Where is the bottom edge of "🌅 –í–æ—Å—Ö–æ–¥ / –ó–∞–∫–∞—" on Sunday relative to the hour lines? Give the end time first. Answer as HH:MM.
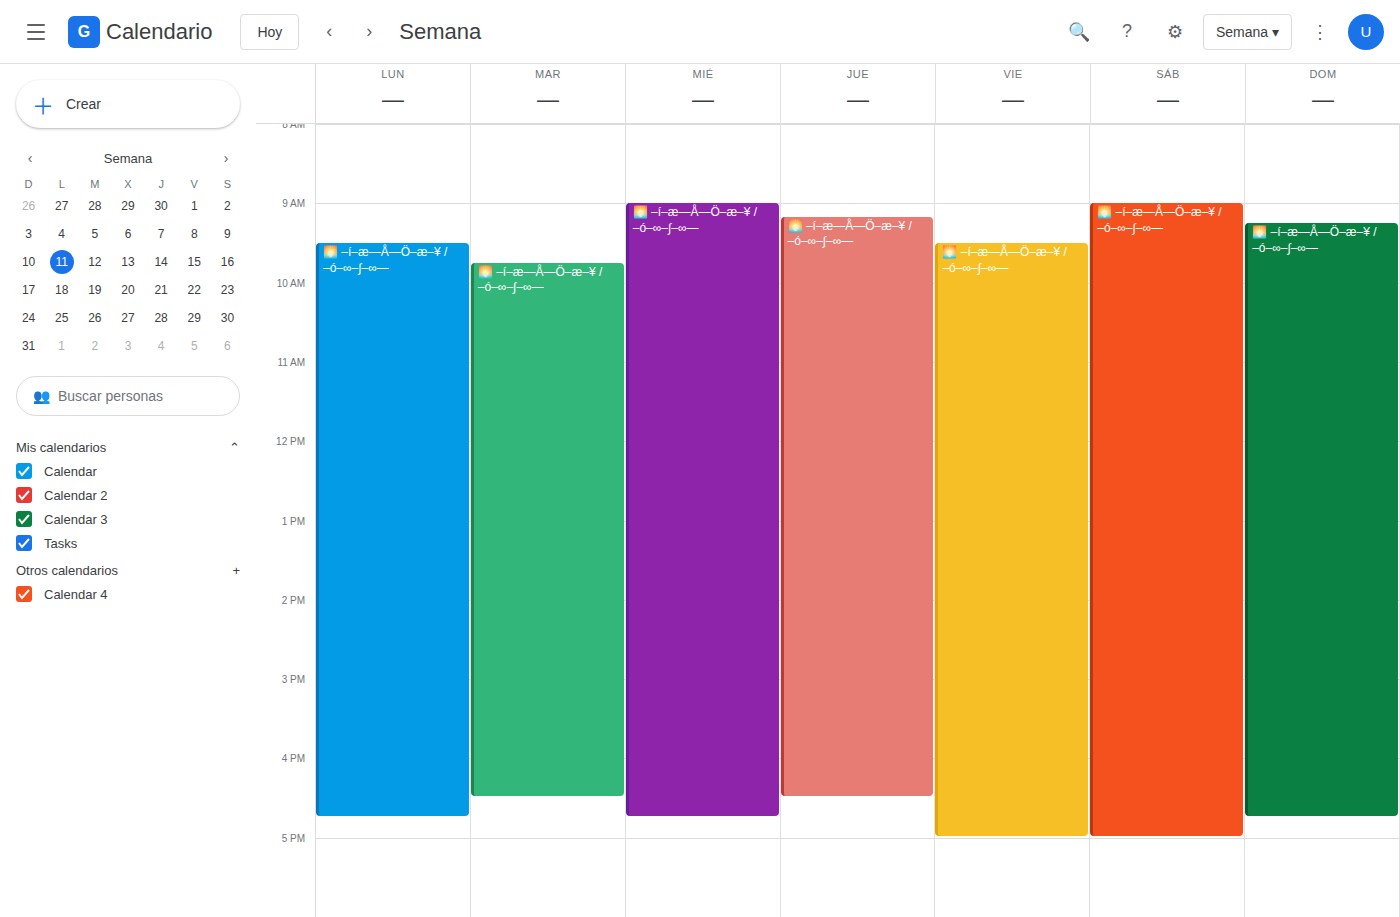
16:45 -- neither: three quarters of the way from the 16:00 line to the 17:00 line.